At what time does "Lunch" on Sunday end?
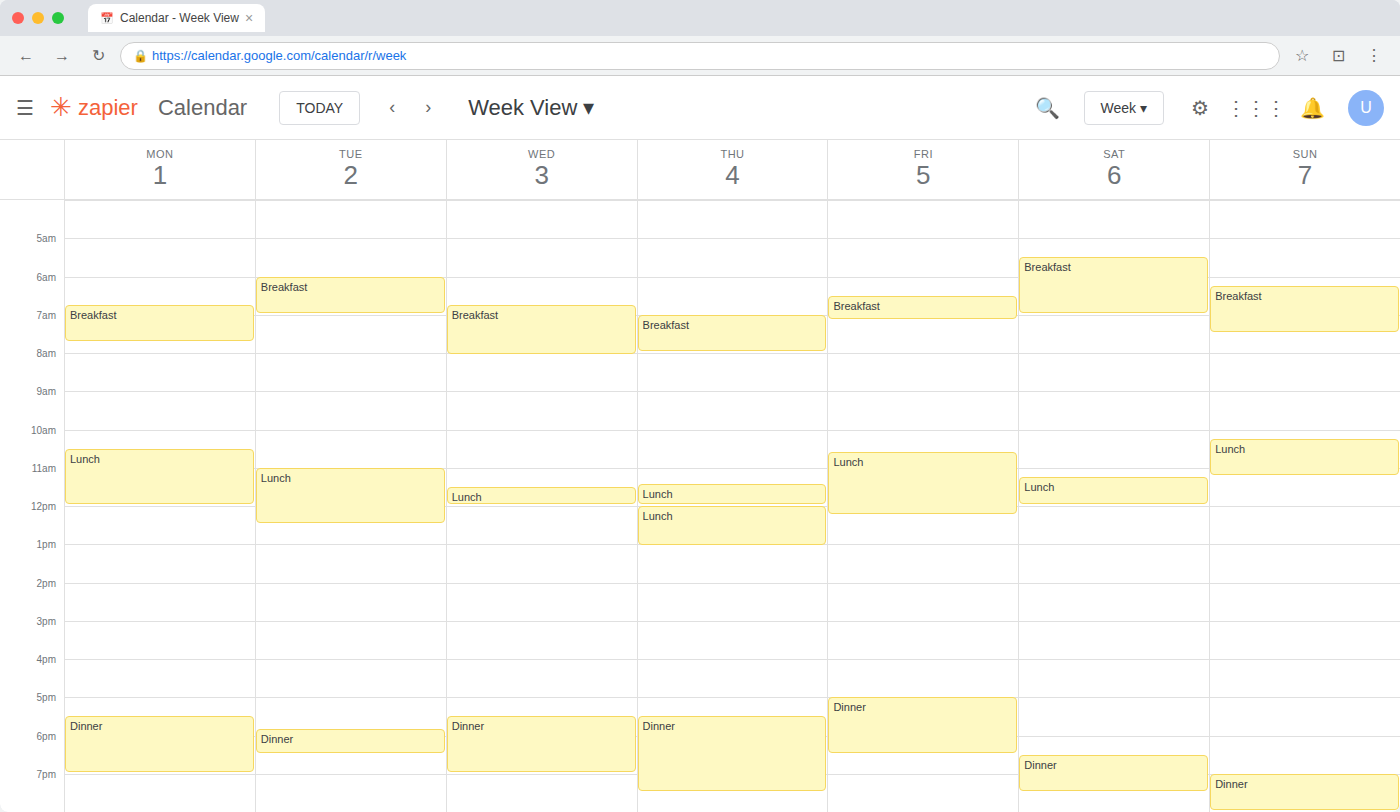
11:15